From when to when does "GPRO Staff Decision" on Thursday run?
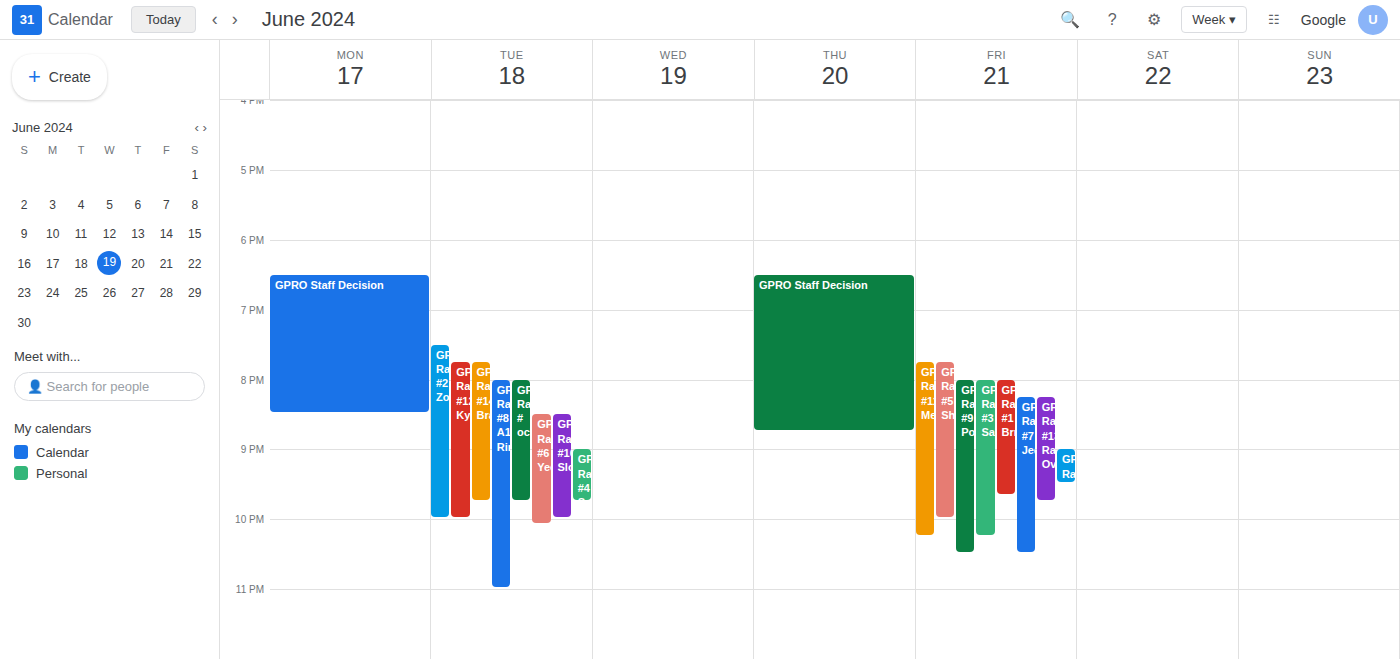
6:30 PM to 8:45 PM